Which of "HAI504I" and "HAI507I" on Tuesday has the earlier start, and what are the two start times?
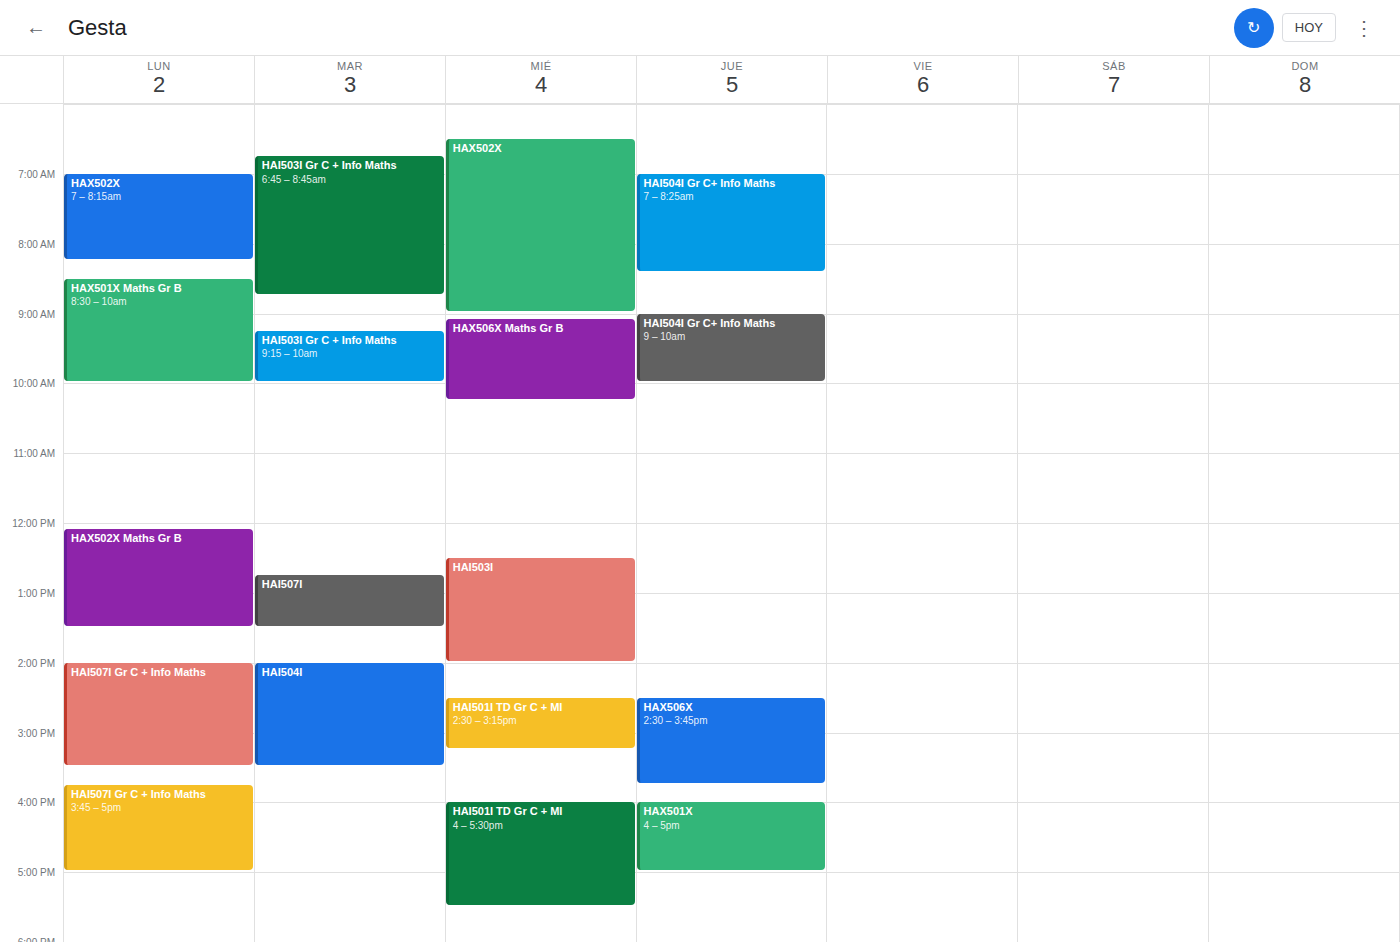
"HAI507I" 12:45 PM; "HAI504I" 2:00 PM.